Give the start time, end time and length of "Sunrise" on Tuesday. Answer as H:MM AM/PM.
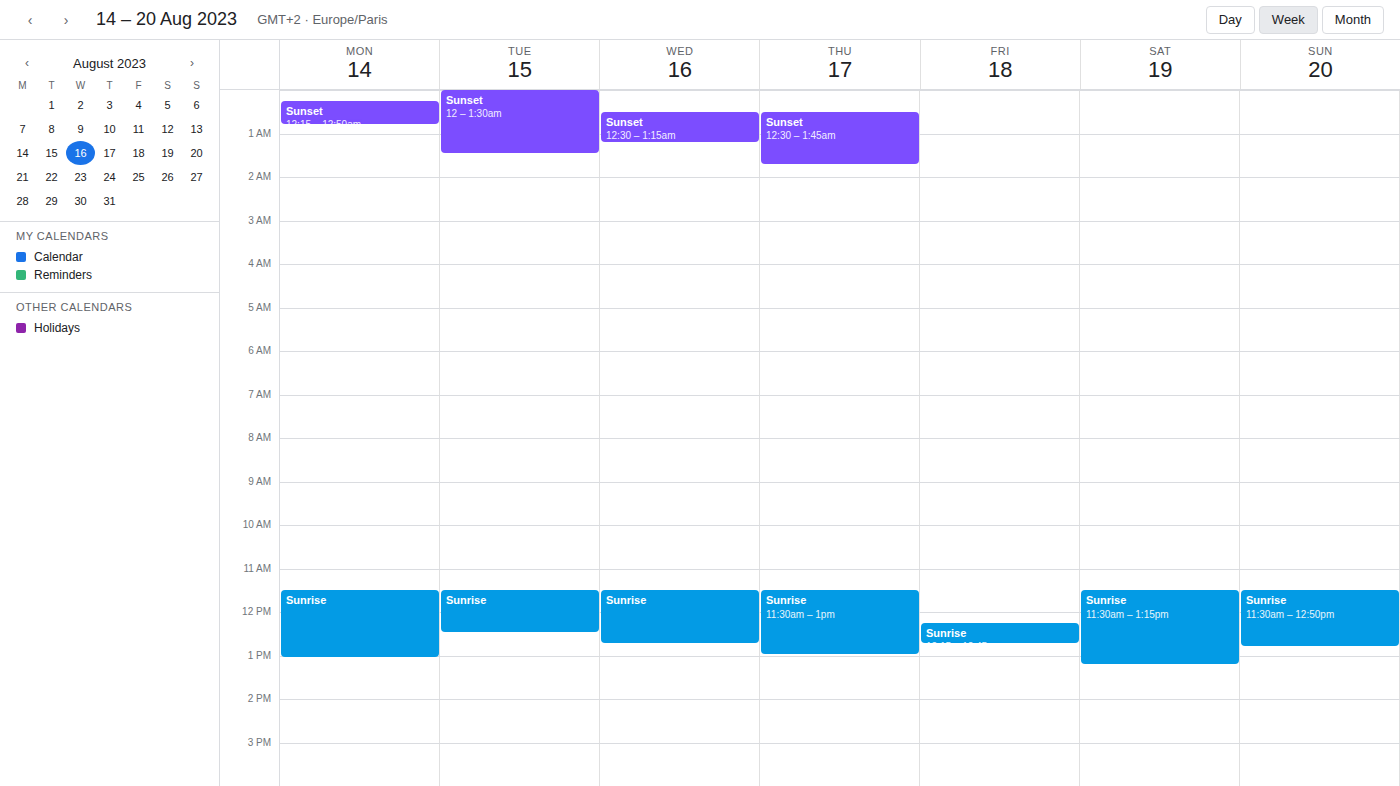
11:30 AM to 12:30 PM, 1 hour